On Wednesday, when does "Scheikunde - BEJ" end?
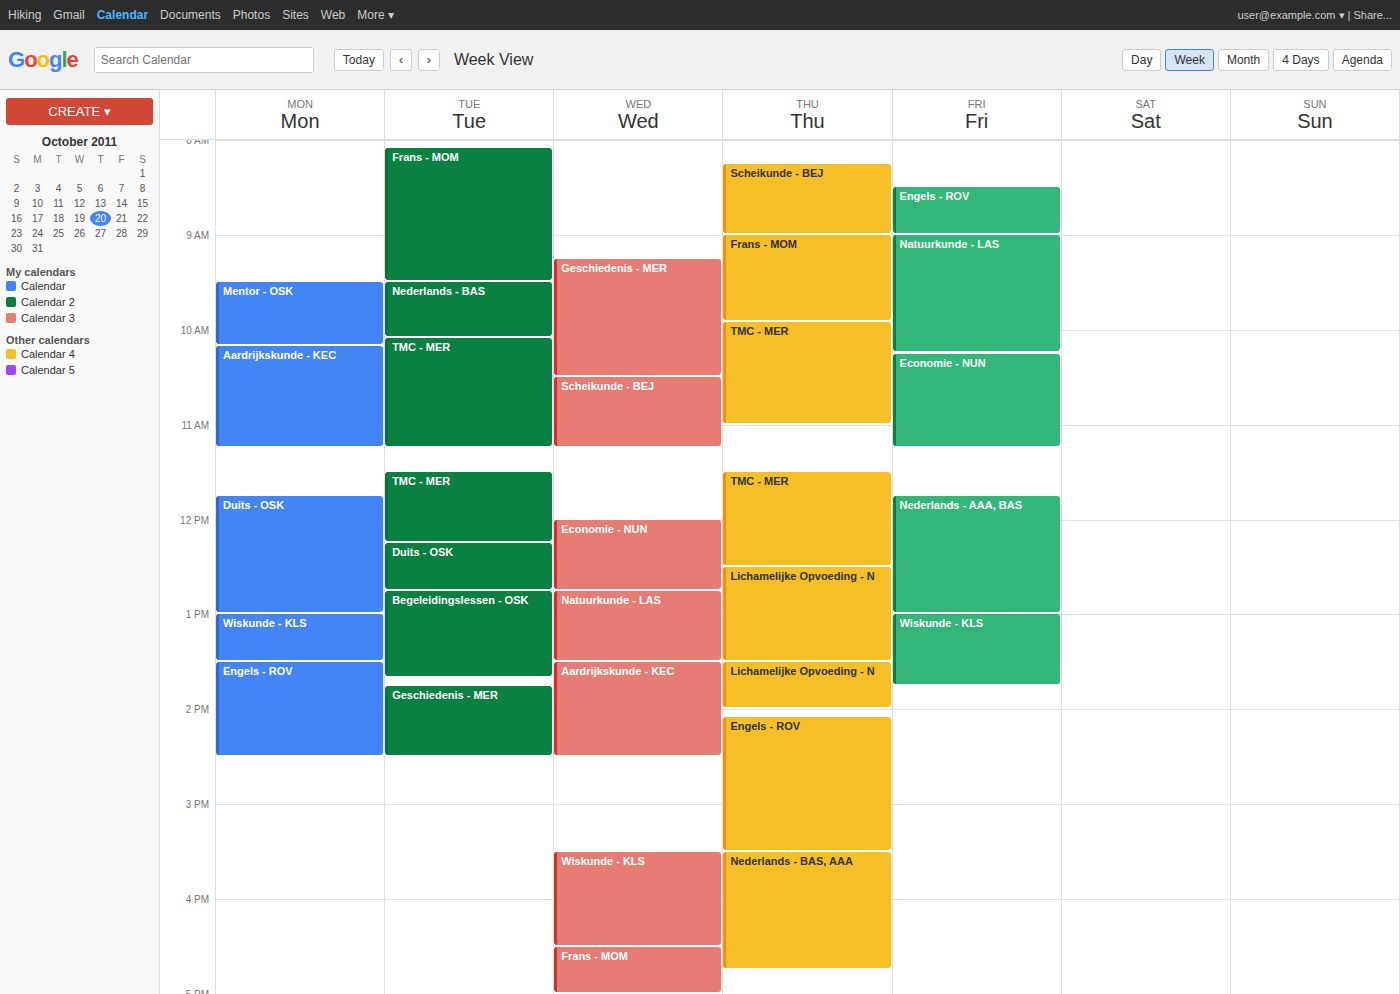
11:15